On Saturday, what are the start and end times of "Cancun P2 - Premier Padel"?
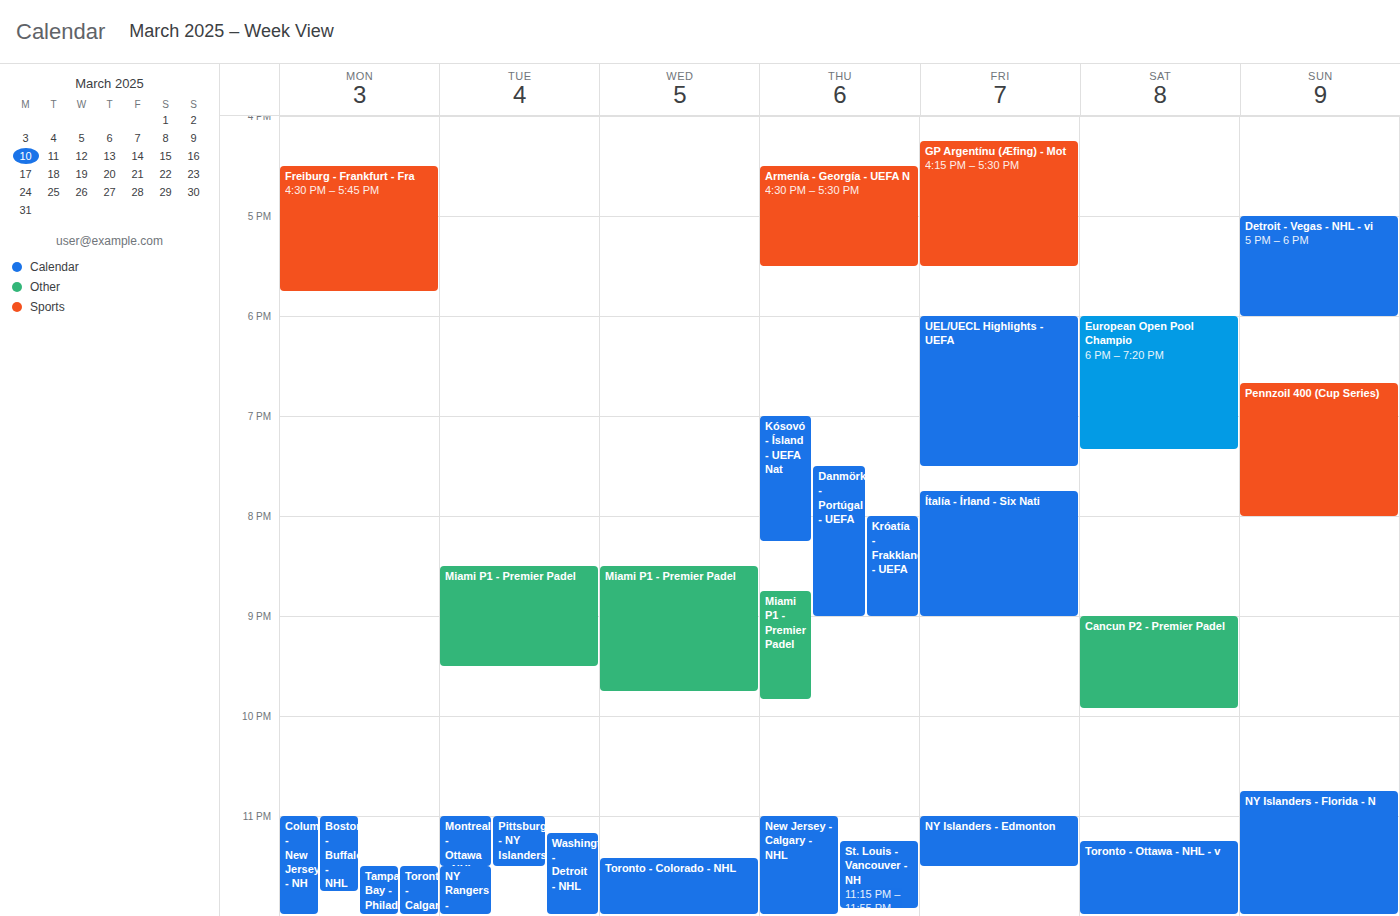
9:00 PM to 9:55 PM